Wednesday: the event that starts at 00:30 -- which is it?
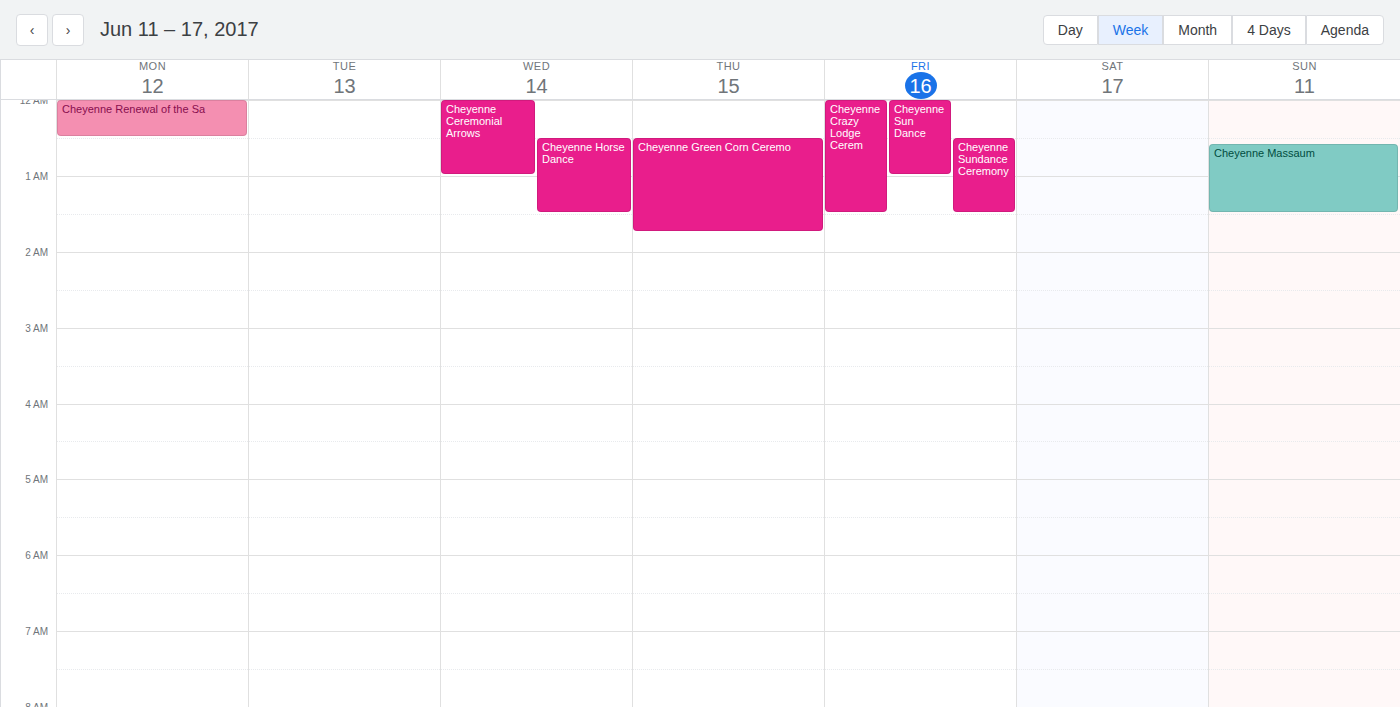
"Cheyenne Horse Dance"